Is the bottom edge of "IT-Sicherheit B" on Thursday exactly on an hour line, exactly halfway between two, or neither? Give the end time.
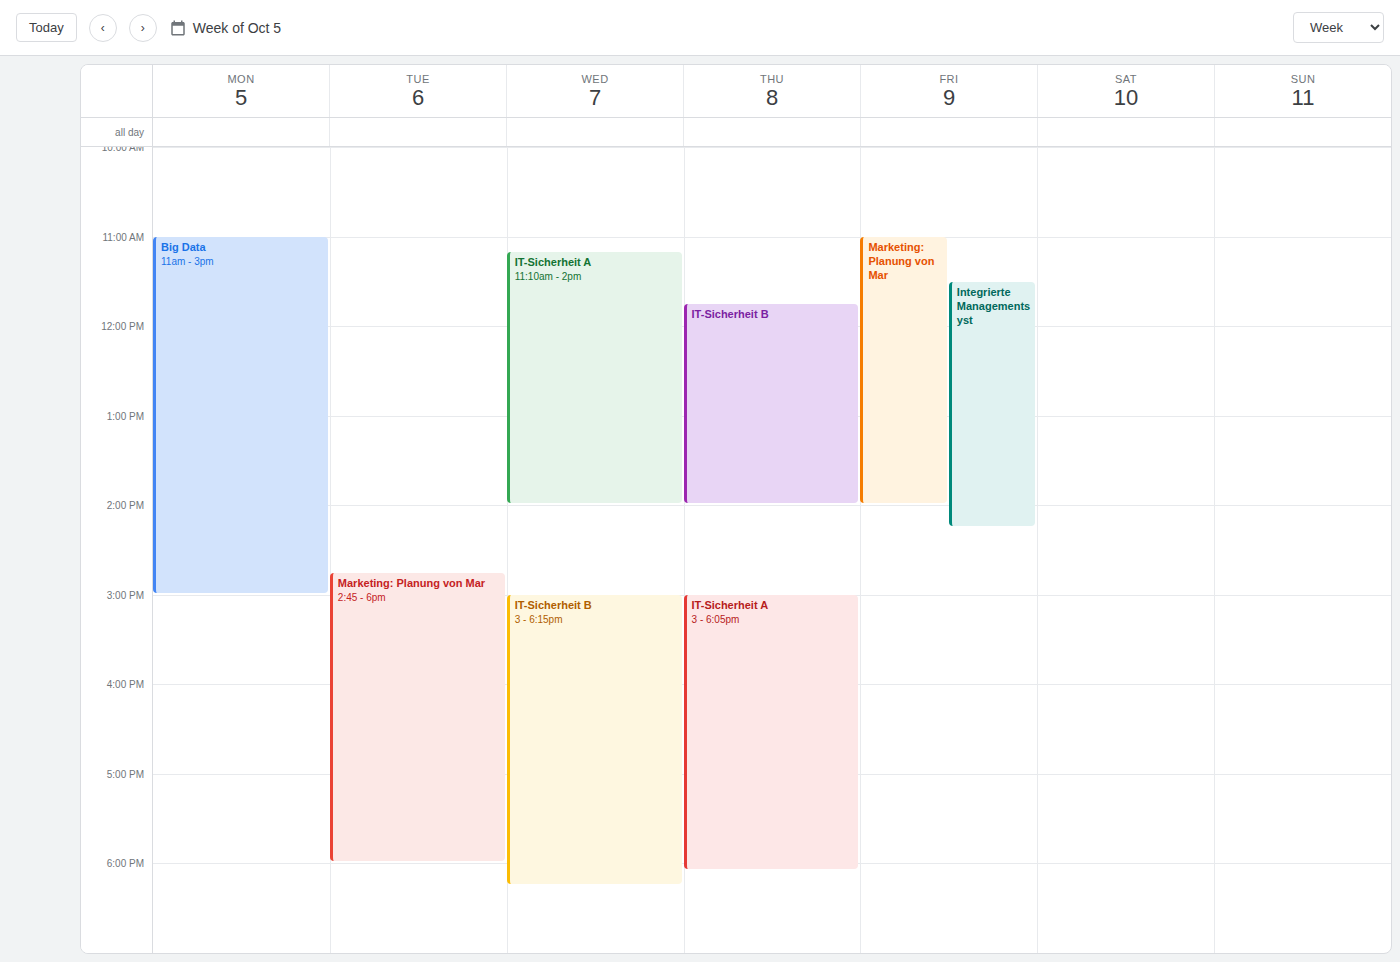
2:00 PM -- exactly on the 2 PM line.